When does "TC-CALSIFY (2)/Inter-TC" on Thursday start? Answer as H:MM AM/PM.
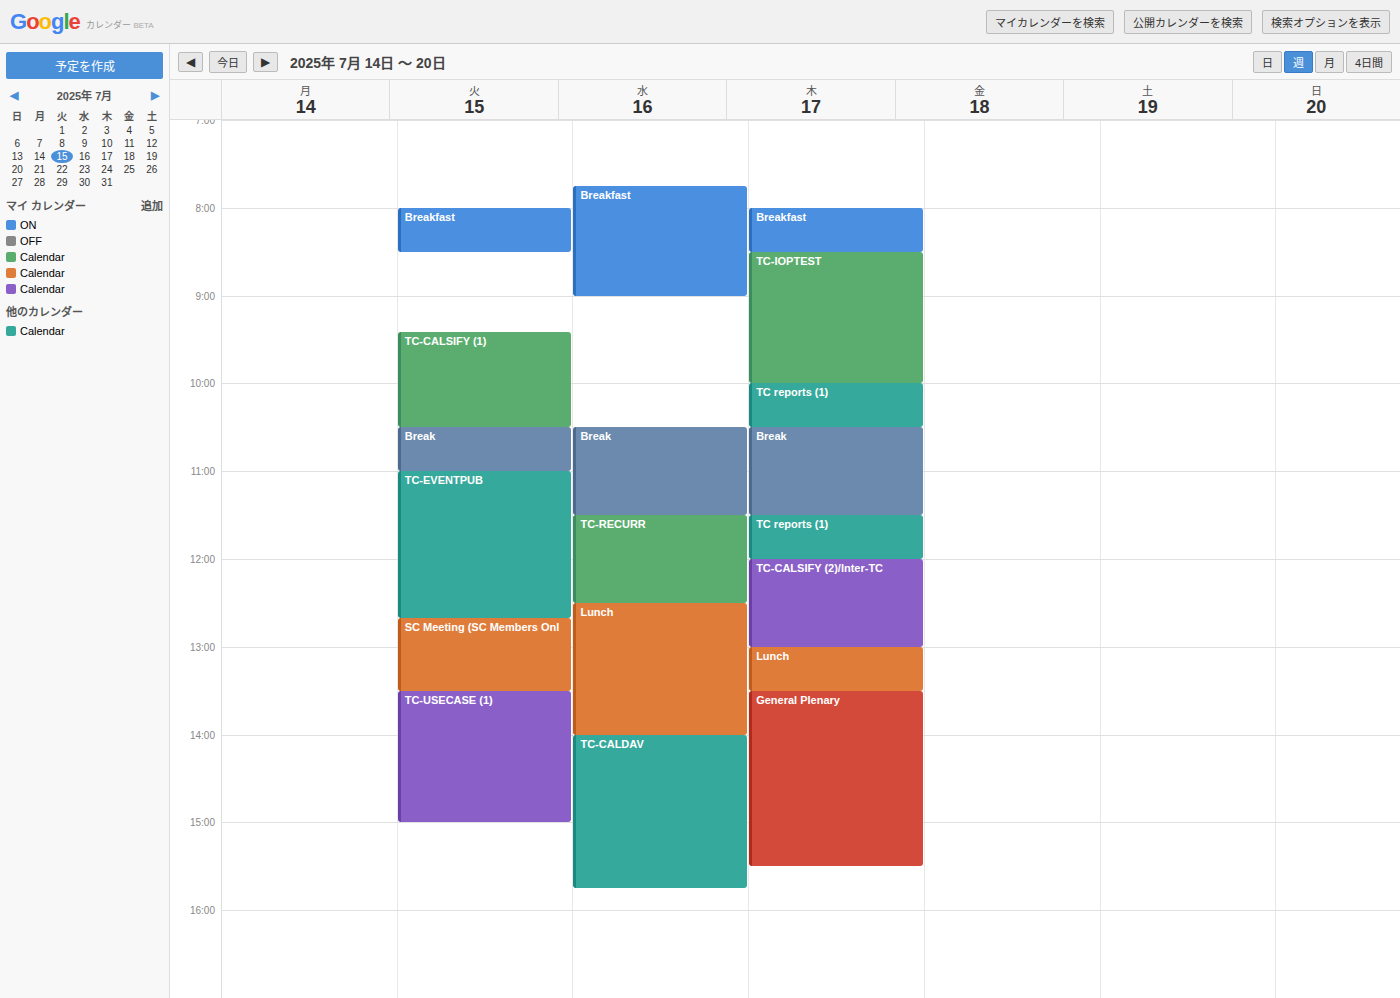
12:00 PM